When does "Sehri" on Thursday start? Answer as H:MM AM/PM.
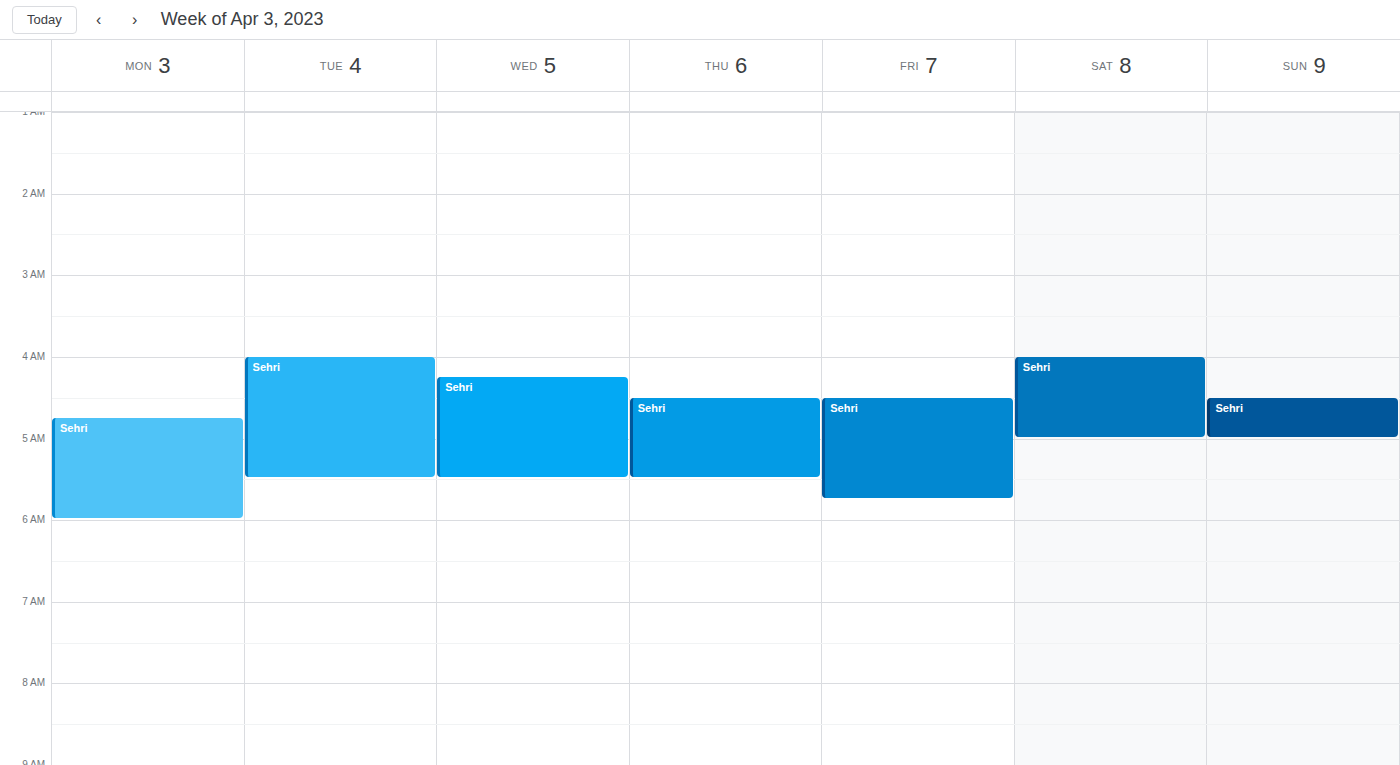
4:30 AM